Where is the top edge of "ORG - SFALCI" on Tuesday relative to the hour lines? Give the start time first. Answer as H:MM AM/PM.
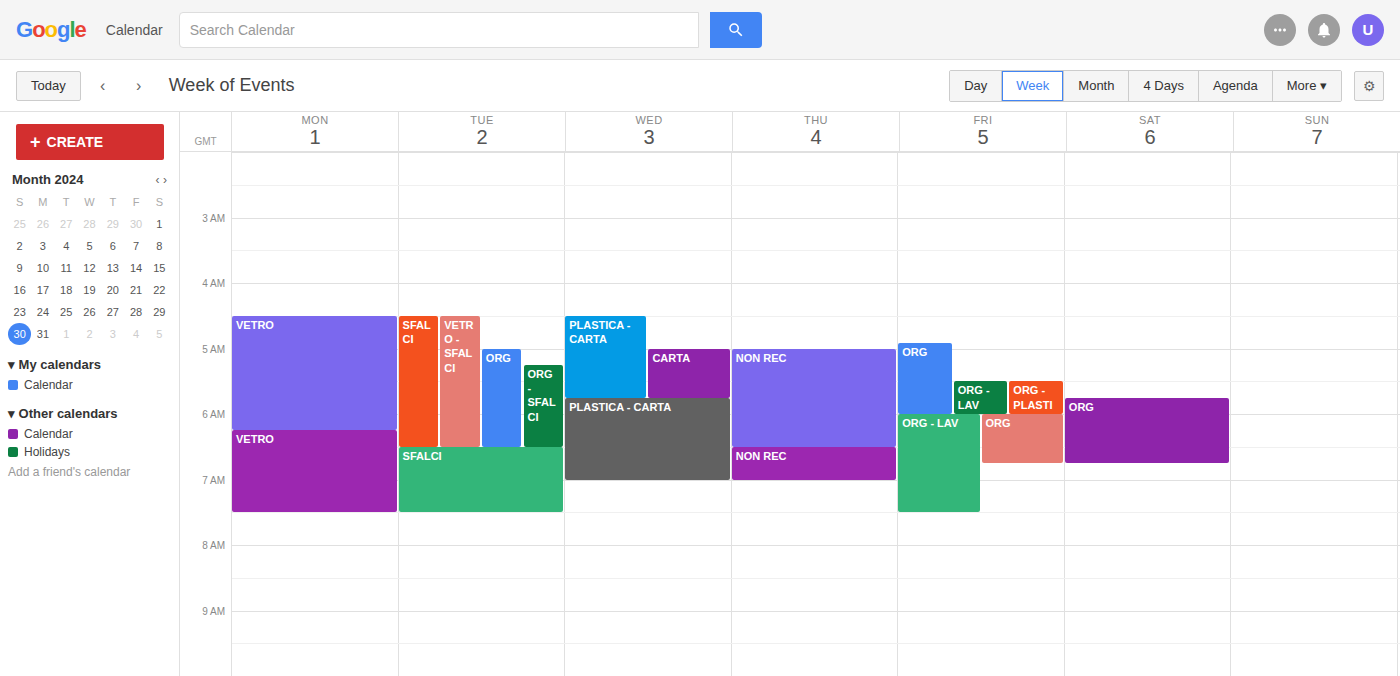
5:15 AM -- neither: a quarter of the way from the 5 AM line to the 6 AM line.